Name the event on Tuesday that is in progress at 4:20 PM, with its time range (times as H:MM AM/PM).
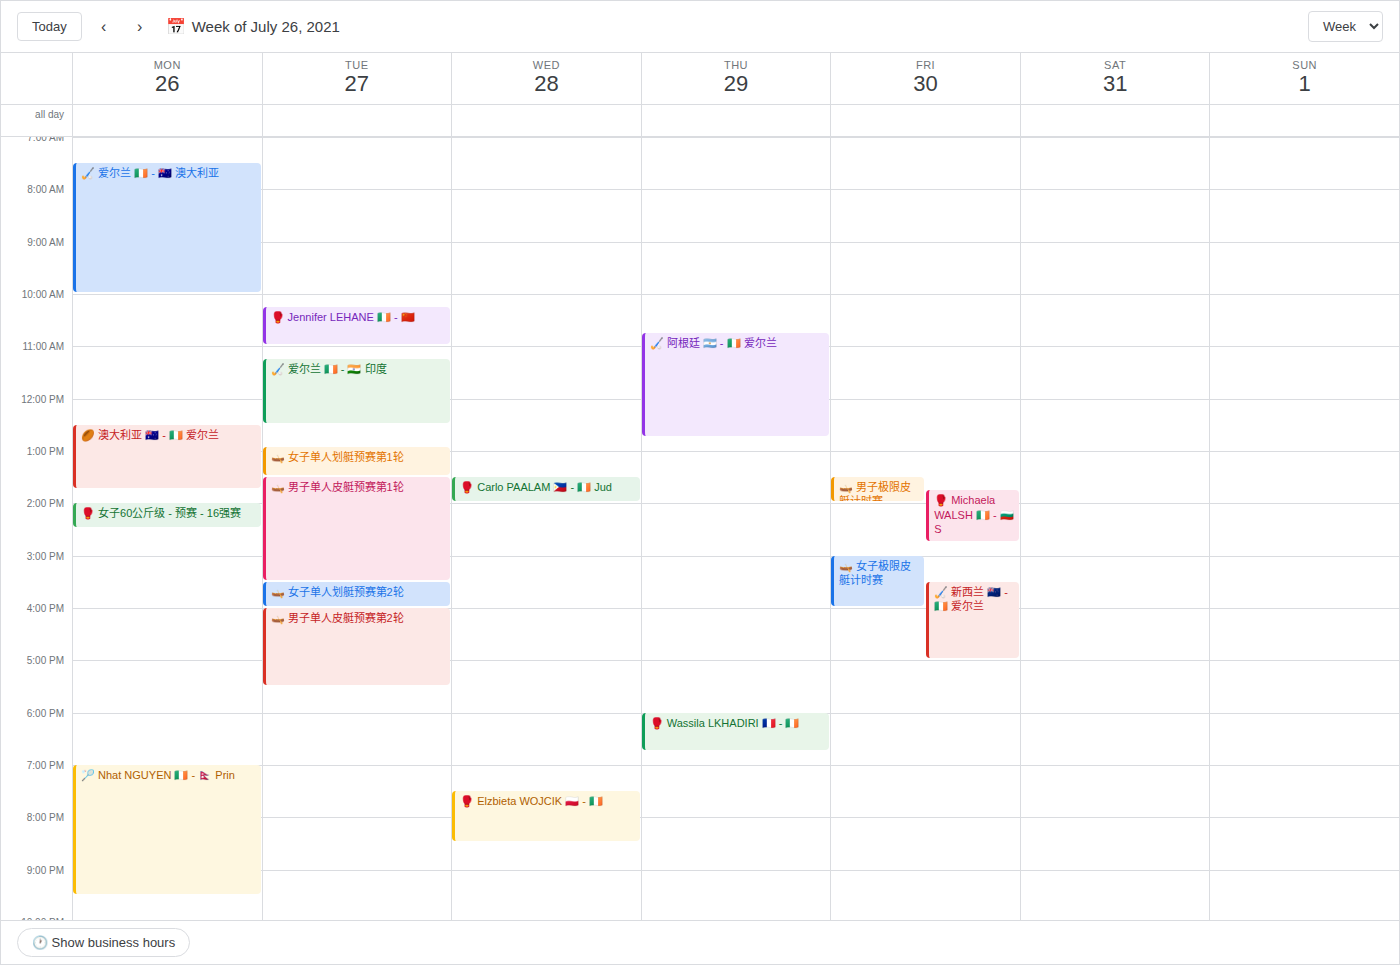
"🛶 男子单人皮艇预赛第2轮", 4:00 PM to 5:30 PM